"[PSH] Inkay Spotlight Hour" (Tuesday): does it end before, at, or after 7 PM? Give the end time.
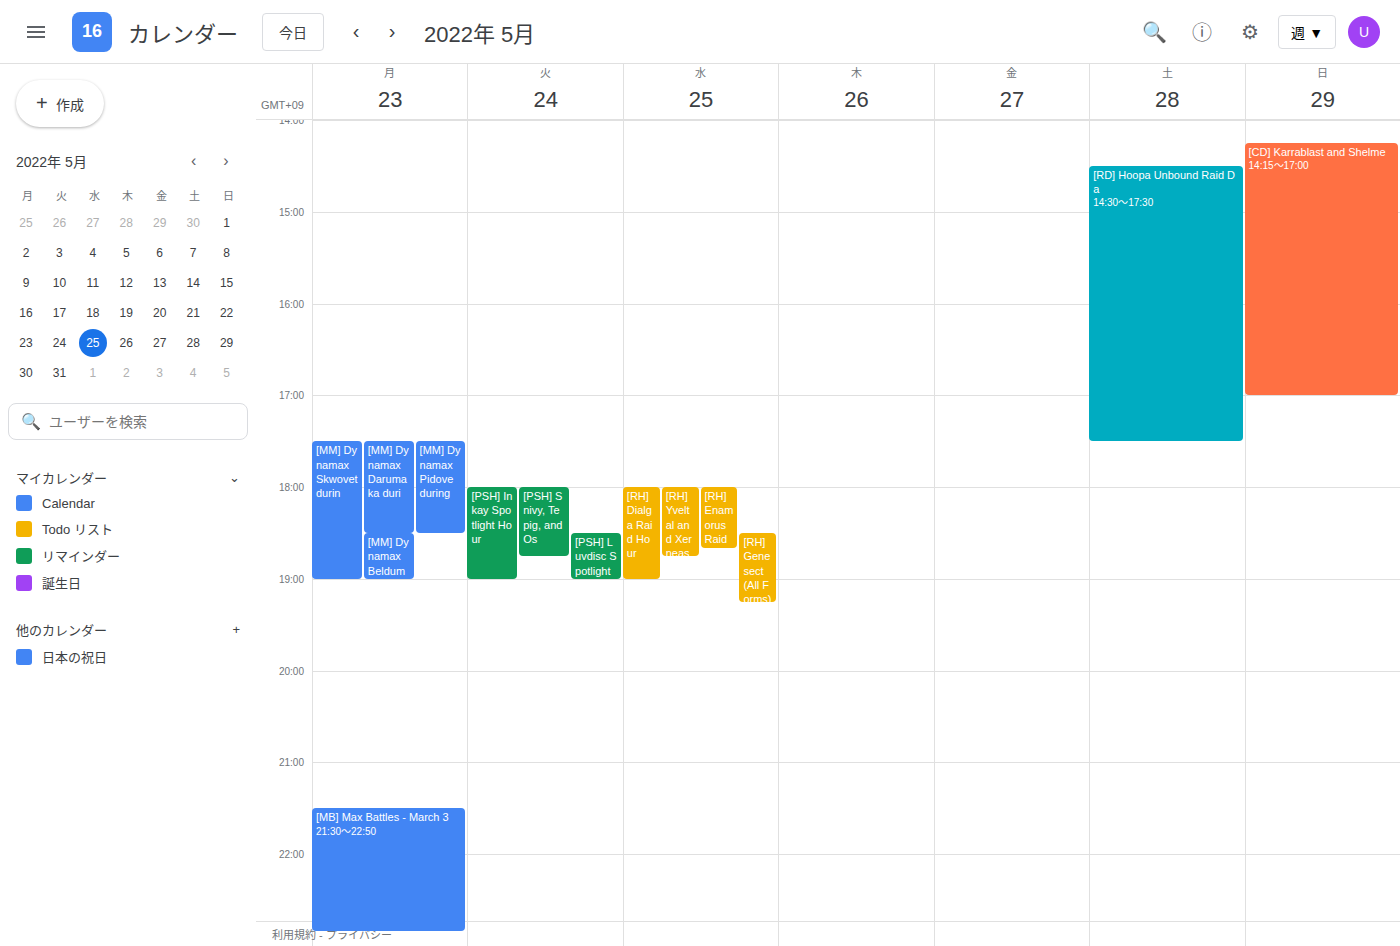
7:00 PM -- exactly at 7 PM, on the 7 PM line.